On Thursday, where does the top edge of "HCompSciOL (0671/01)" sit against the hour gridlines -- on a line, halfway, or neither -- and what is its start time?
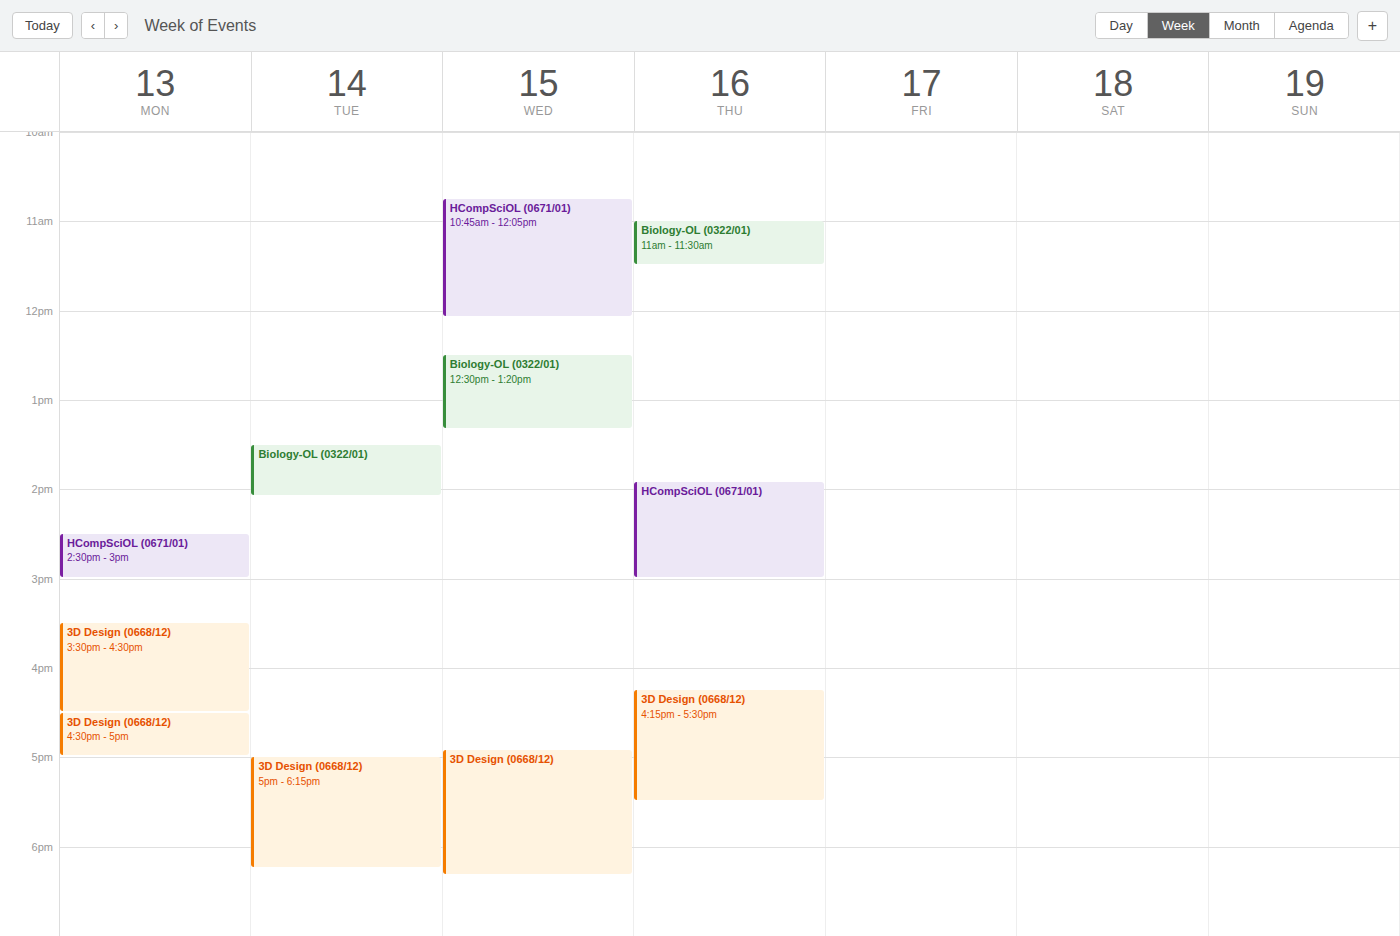
1:55 PM -- neither: 55 minutes below the 1 PM line and 5 minutes above the 2 PM line.